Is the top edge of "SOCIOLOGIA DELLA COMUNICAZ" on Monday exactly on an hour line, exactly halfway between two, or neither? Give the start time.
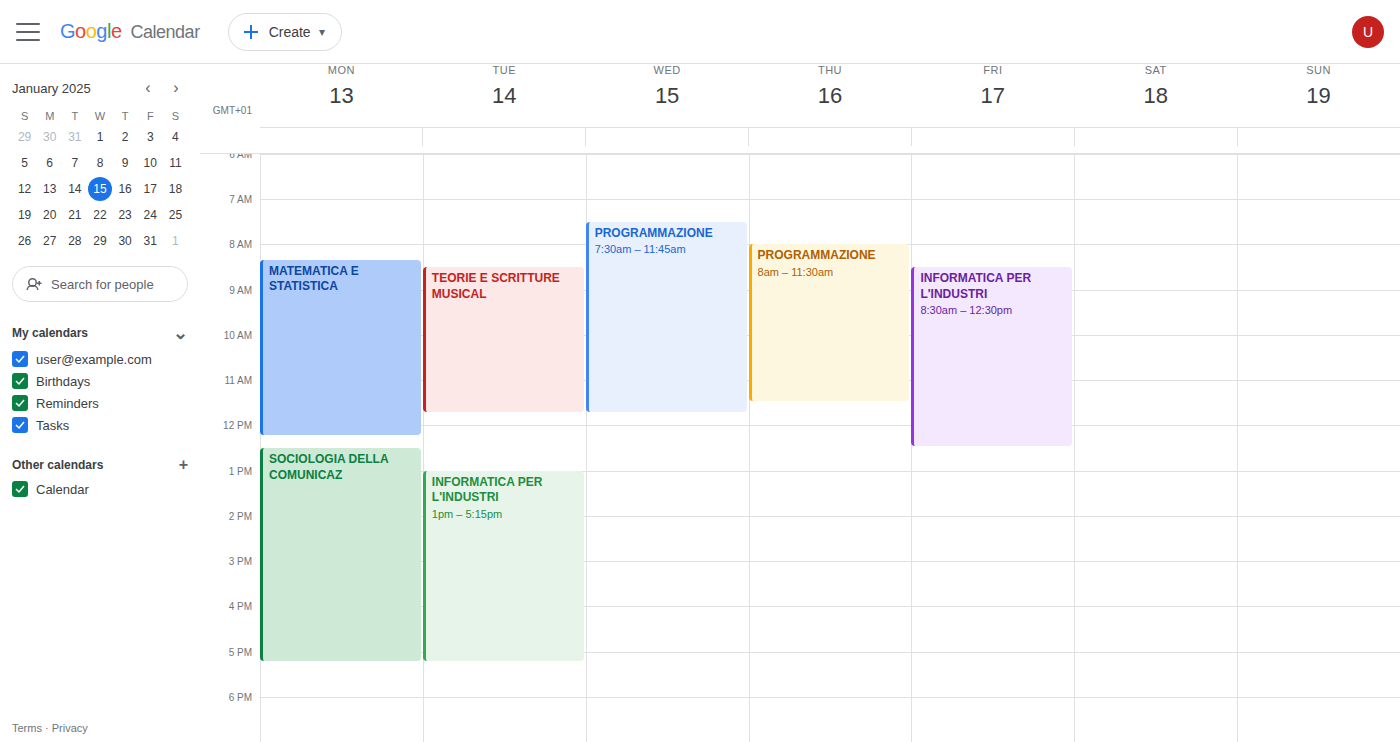
12:30 PM -- halfway between the 12 PM and 1 PM lines.